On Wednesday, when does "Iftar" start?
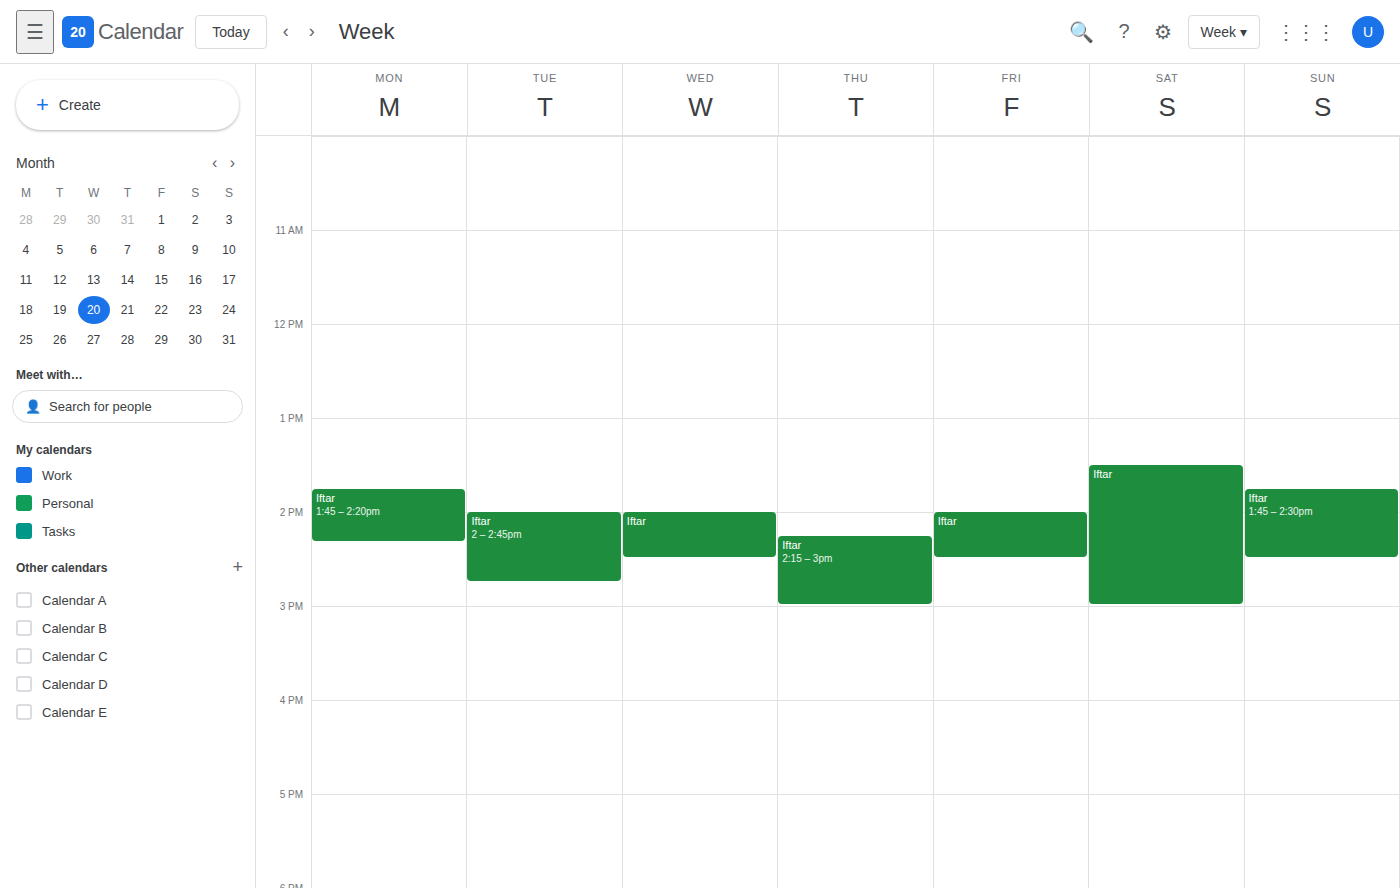
2:00 PM